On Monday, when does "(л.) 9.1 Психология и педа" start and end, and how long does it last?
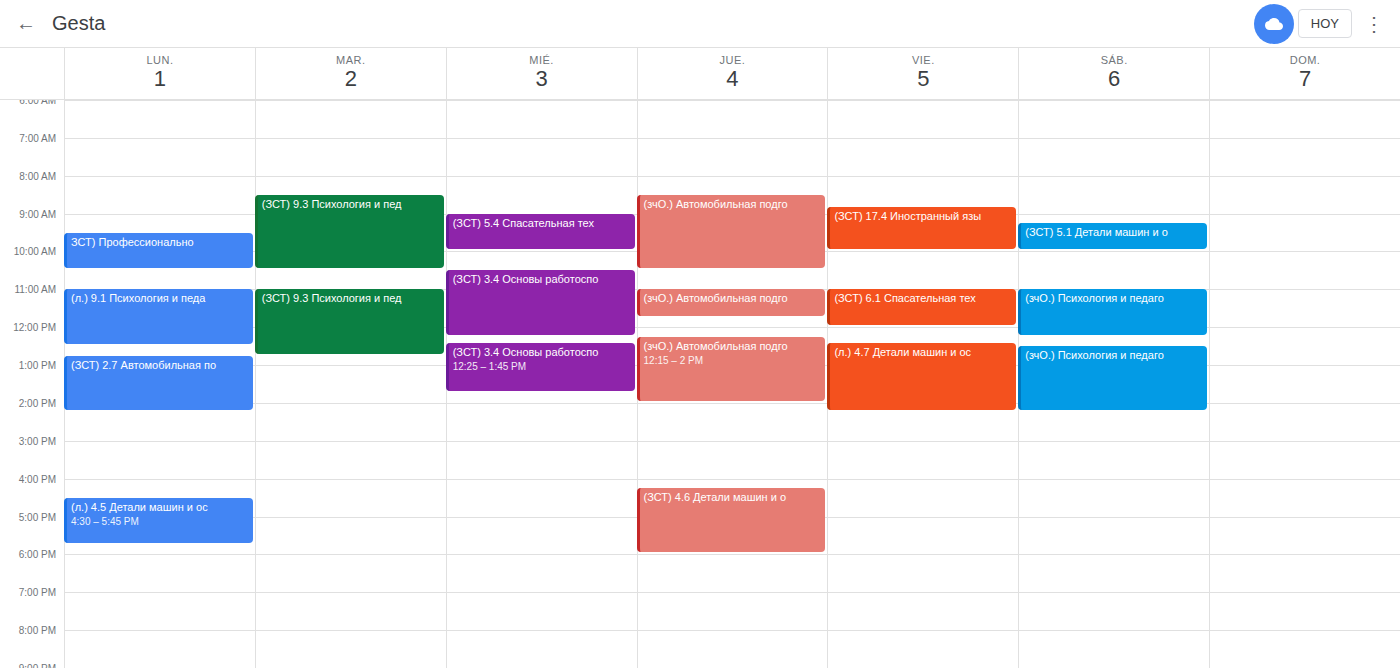
11:00 AM to 12:30 PM, 1 hour 30 minutes